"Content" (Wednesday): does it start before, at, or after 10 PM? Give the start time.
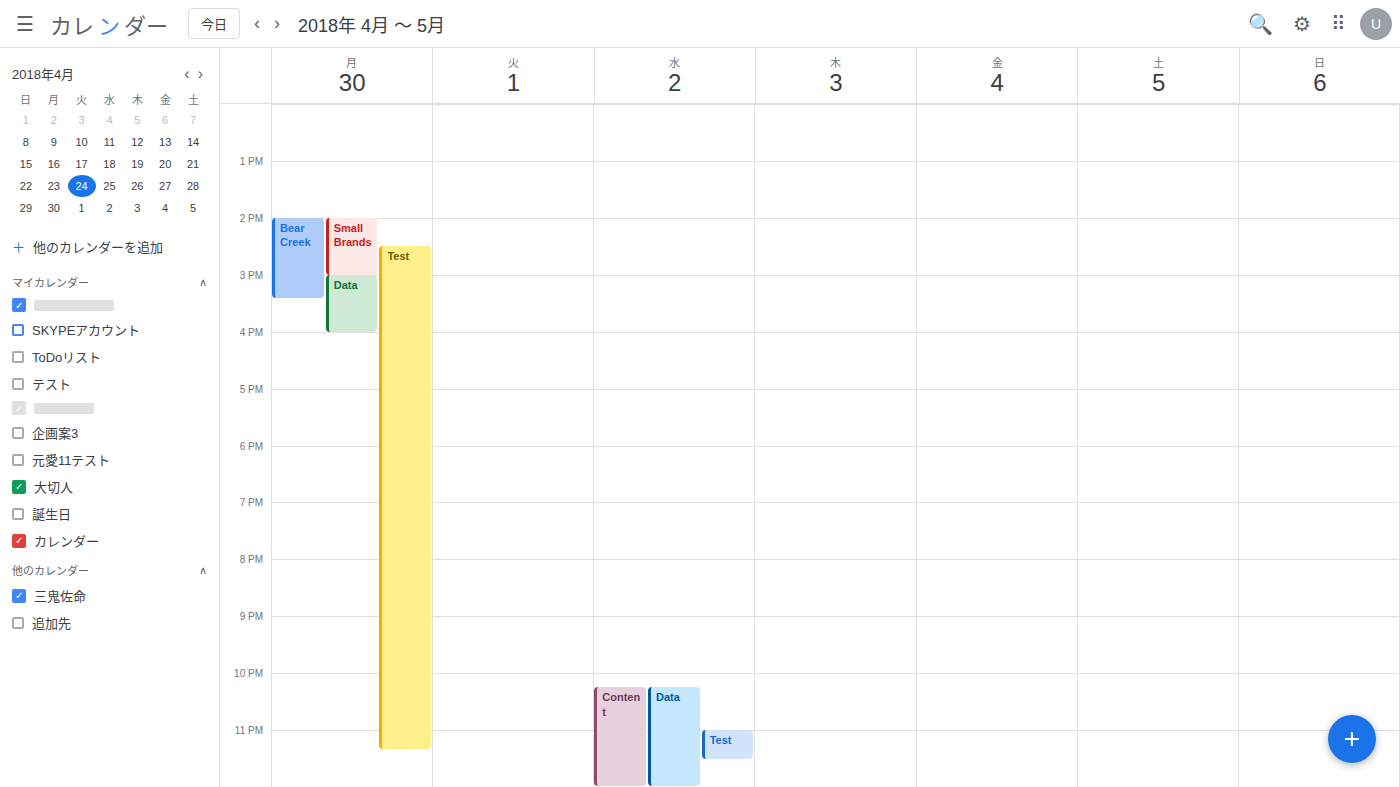
10:15 PM -- after 10 PM, 15 minutes below the 10 PM line.